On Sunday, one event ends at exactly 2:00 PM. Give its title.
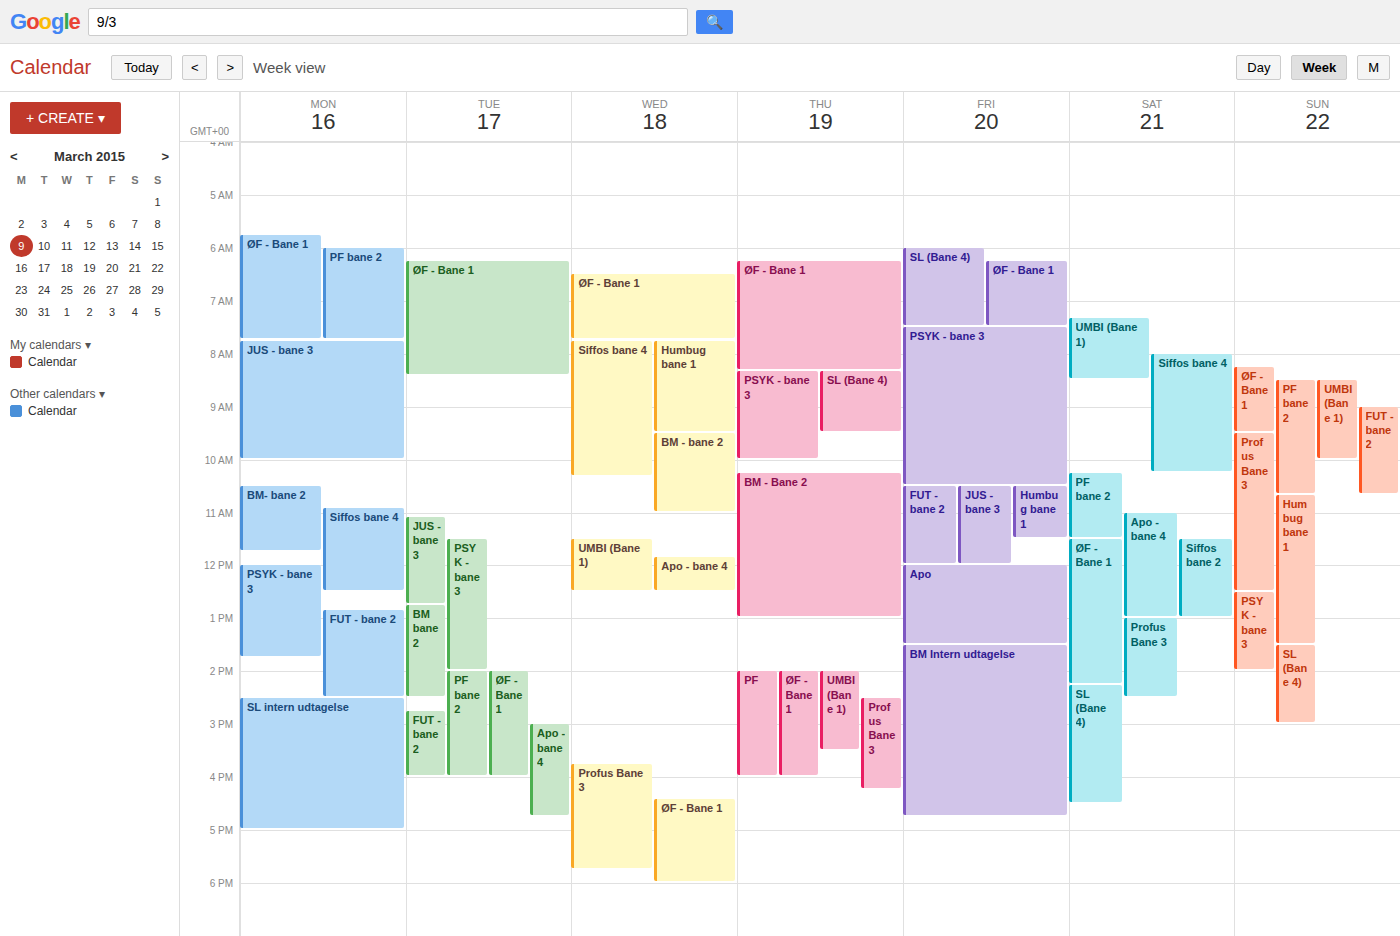
"PSYK - bane 3"